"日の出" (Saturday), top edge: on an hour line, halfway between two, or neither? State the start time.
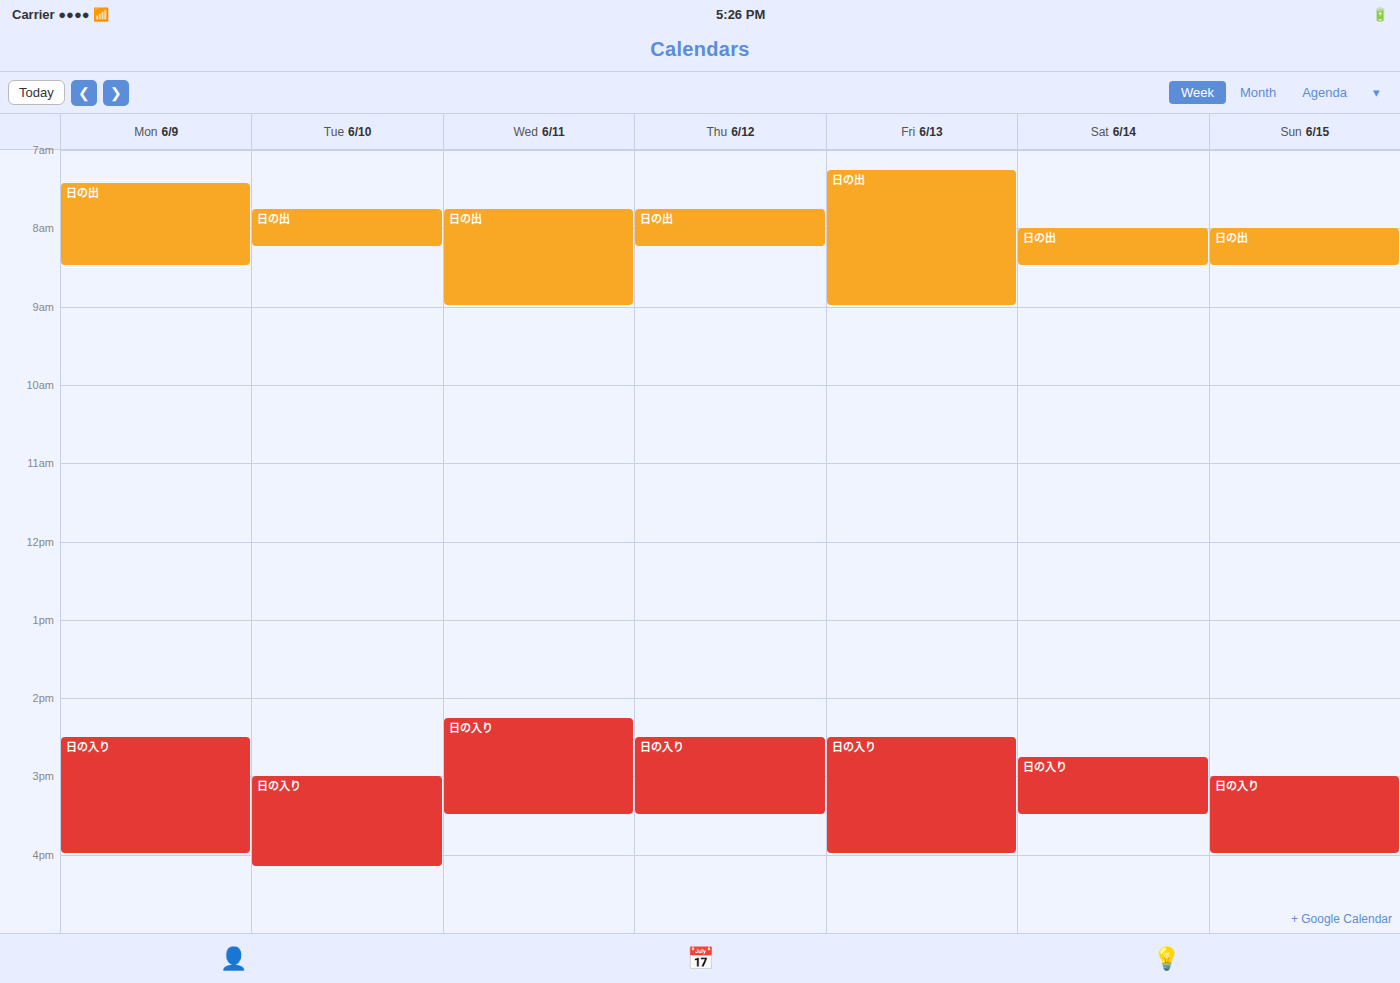
8:00 AM -- exactly on the 8 AM line.